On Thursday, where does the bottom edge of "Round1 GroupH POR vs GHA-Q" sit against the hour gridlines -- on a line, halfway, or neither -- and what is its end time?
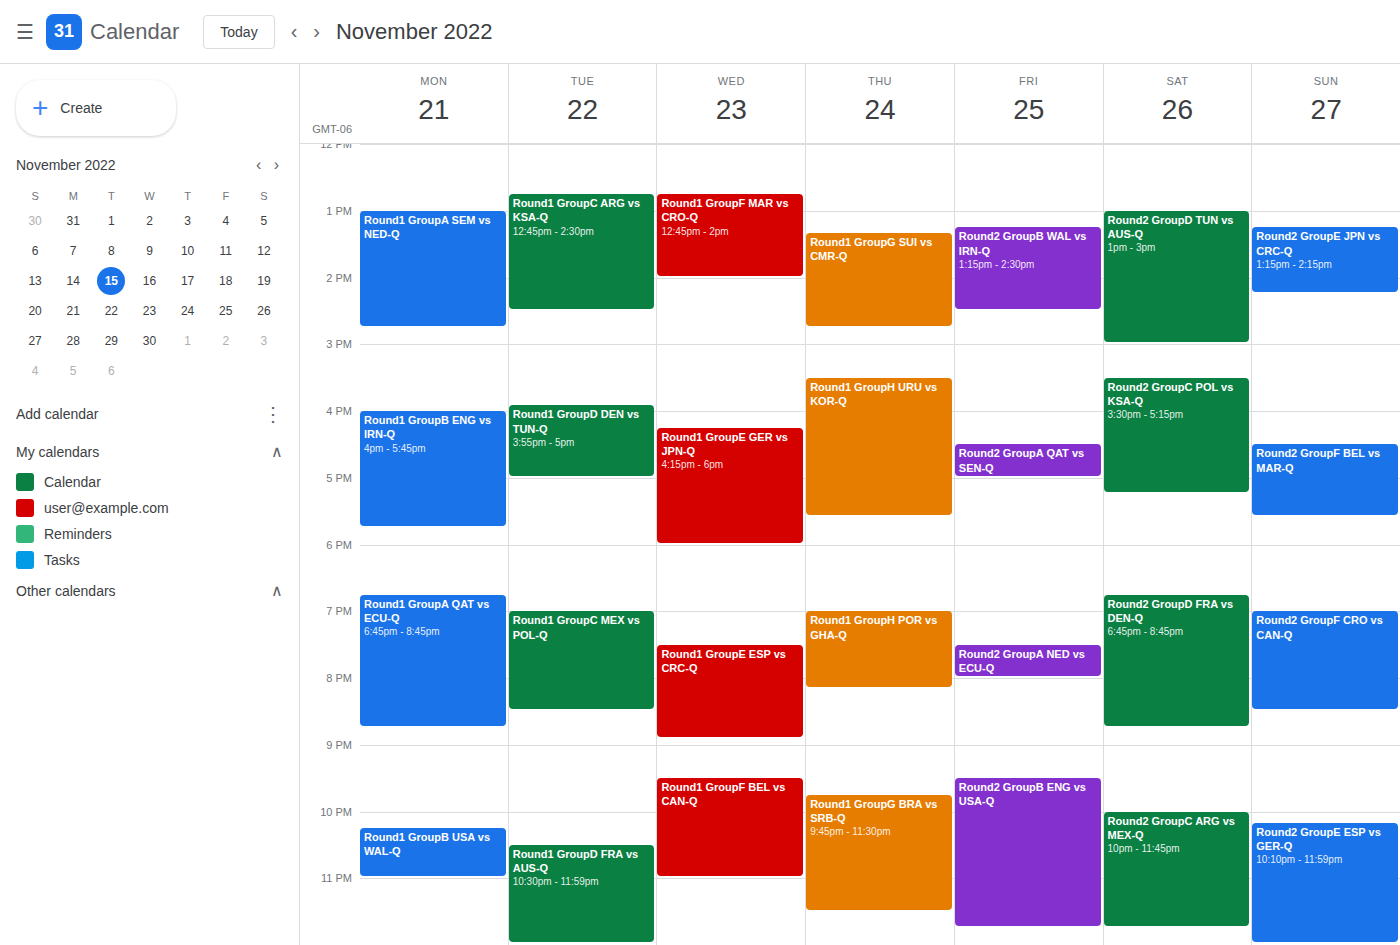
8:10 PM -- neither: 10 minutes below the 8 PM line and 50 minutes above the 9 PM line.